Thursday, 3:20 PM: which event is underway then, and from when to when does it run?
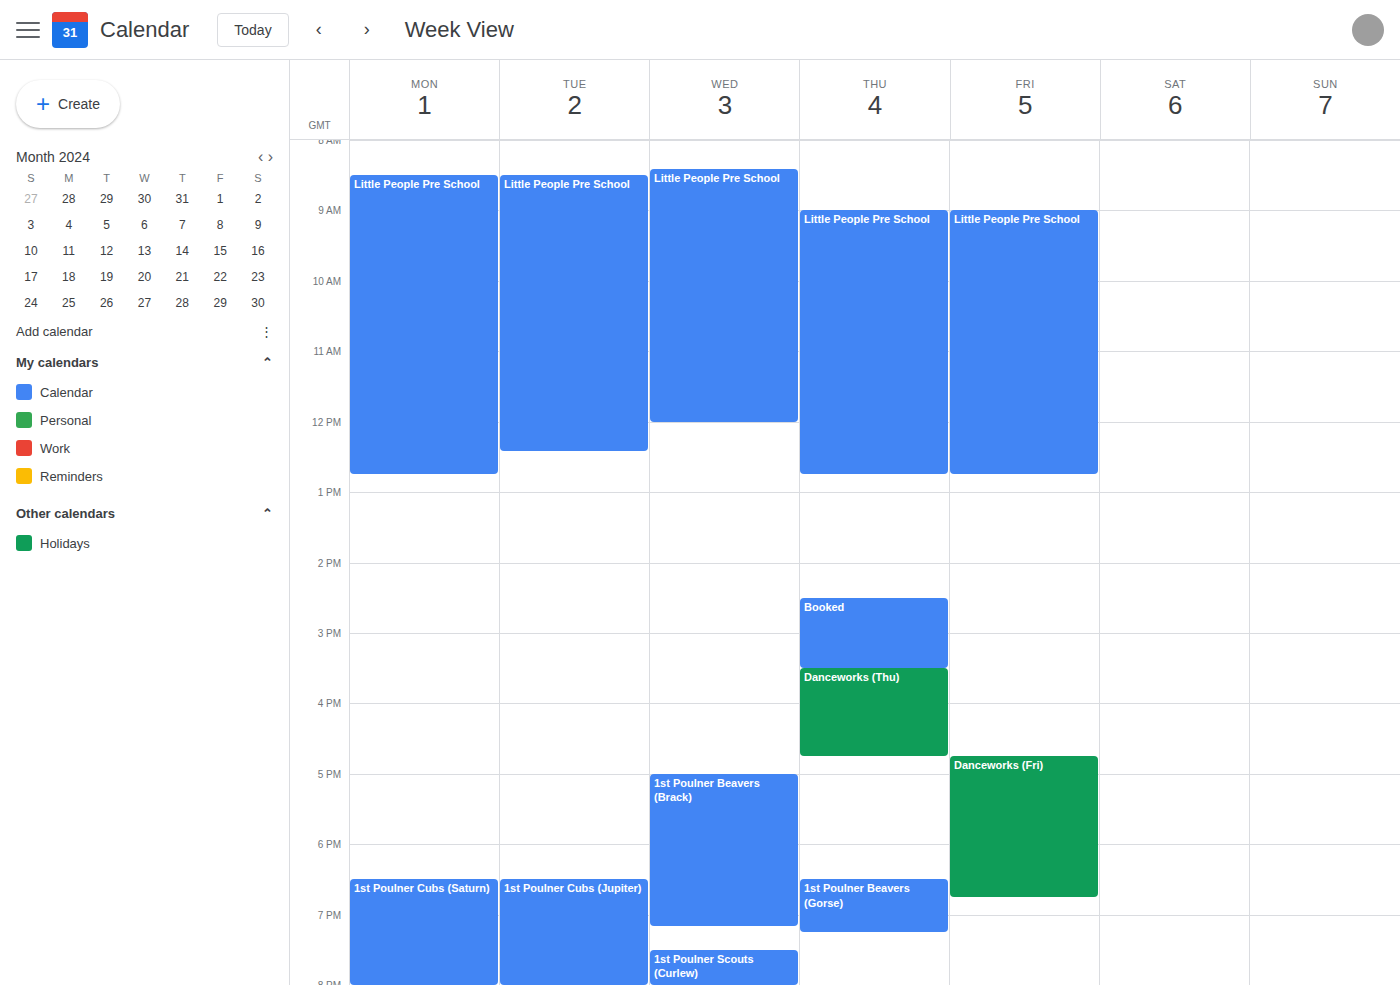
"Booked", 2:30 PM to 3:30 PM